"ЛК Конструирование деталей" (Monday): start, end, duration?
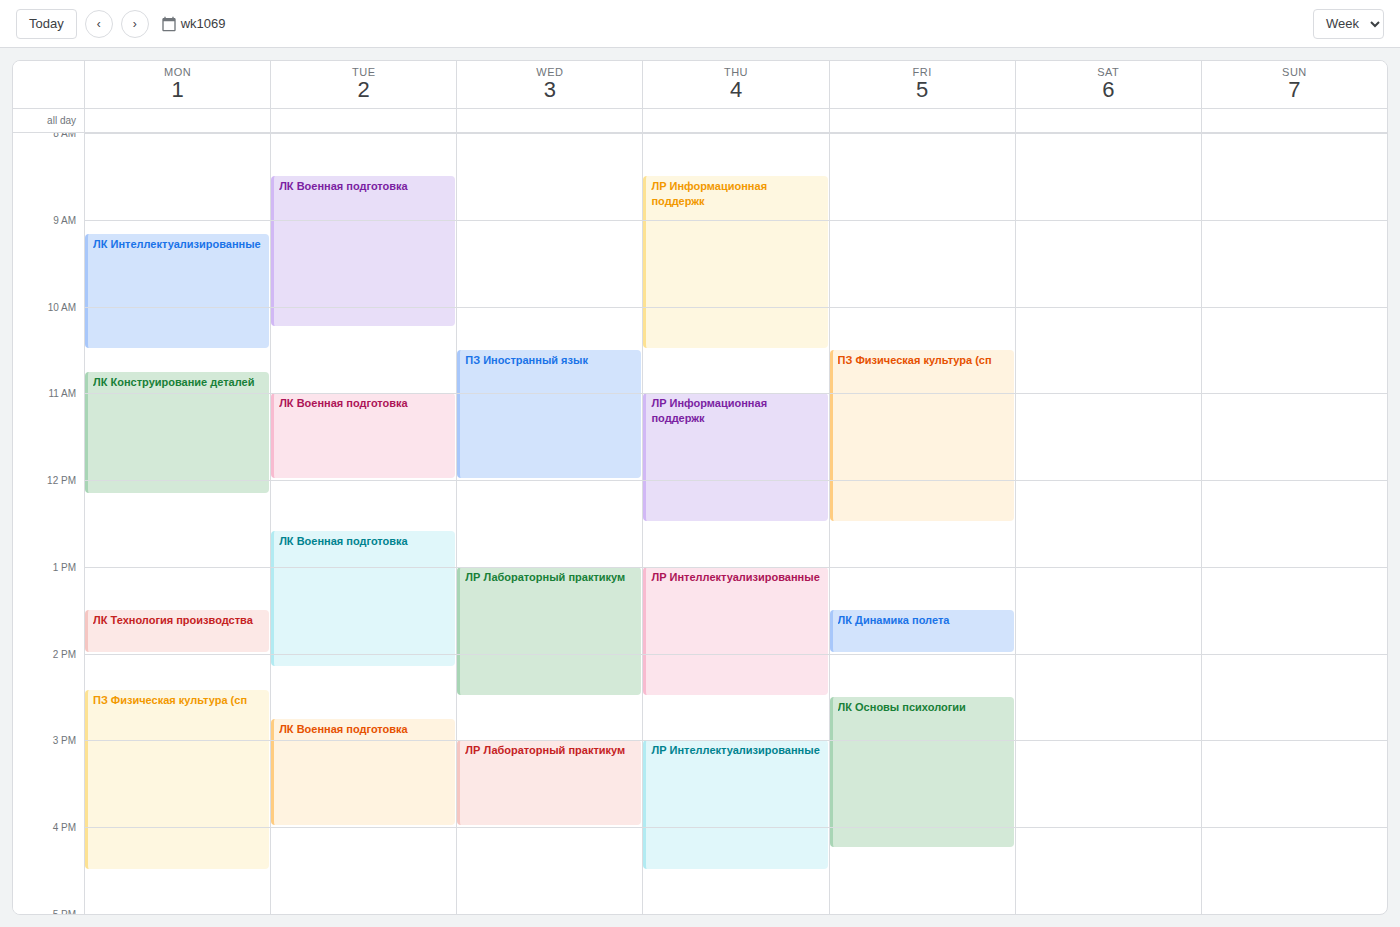
10:45 AM to 12:10 PM, 1 hour 25 minutes